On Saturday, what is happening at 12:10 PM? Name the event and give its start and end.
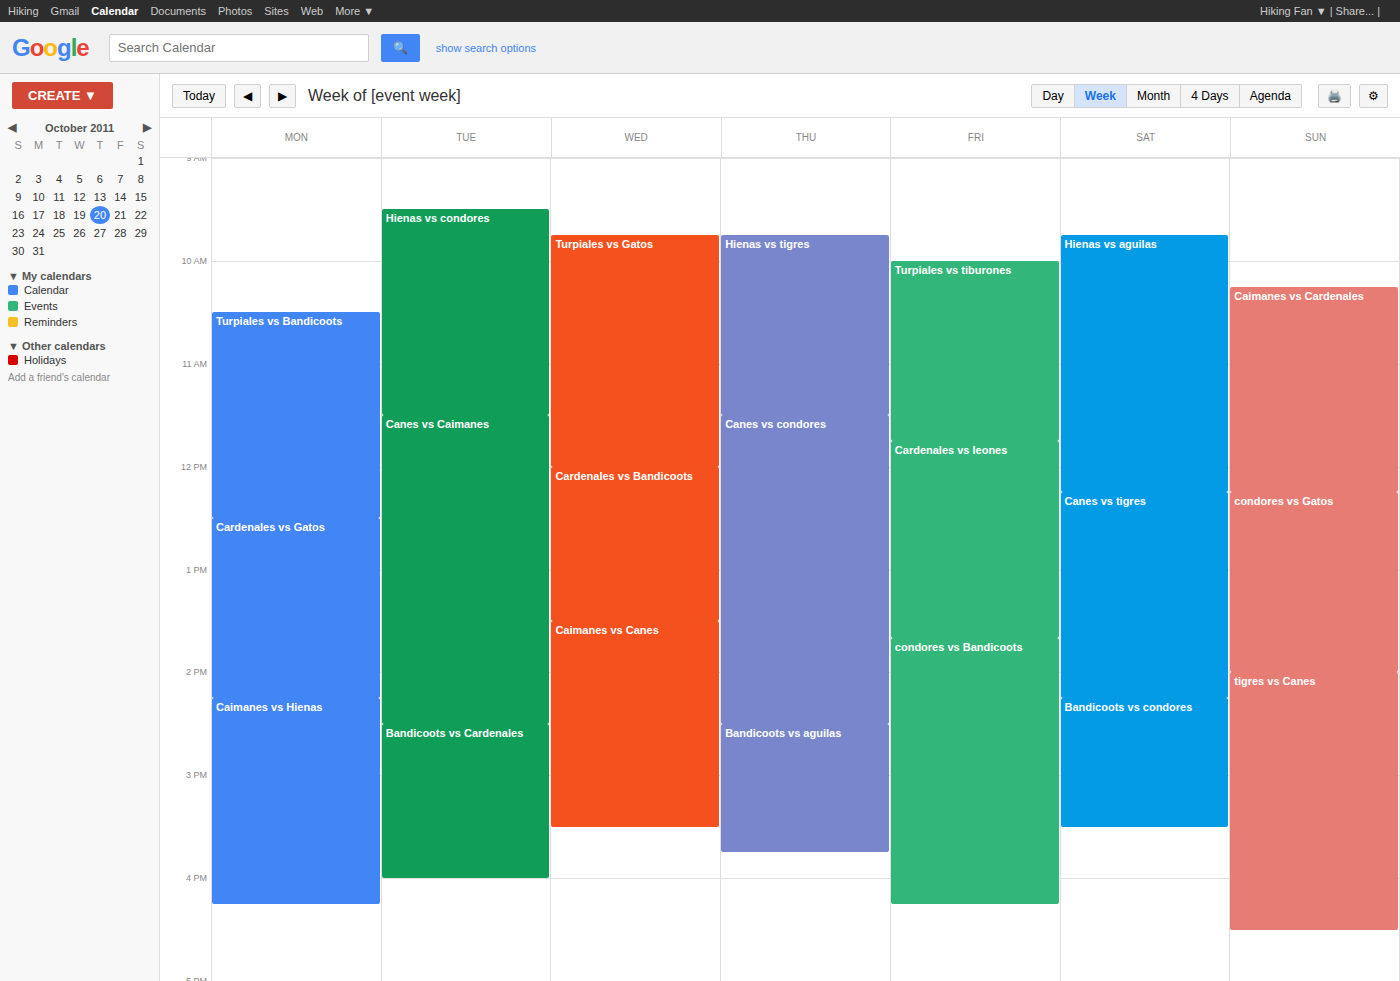
"Hienas vs aguilas", 9:45 AM to 12:15 PM